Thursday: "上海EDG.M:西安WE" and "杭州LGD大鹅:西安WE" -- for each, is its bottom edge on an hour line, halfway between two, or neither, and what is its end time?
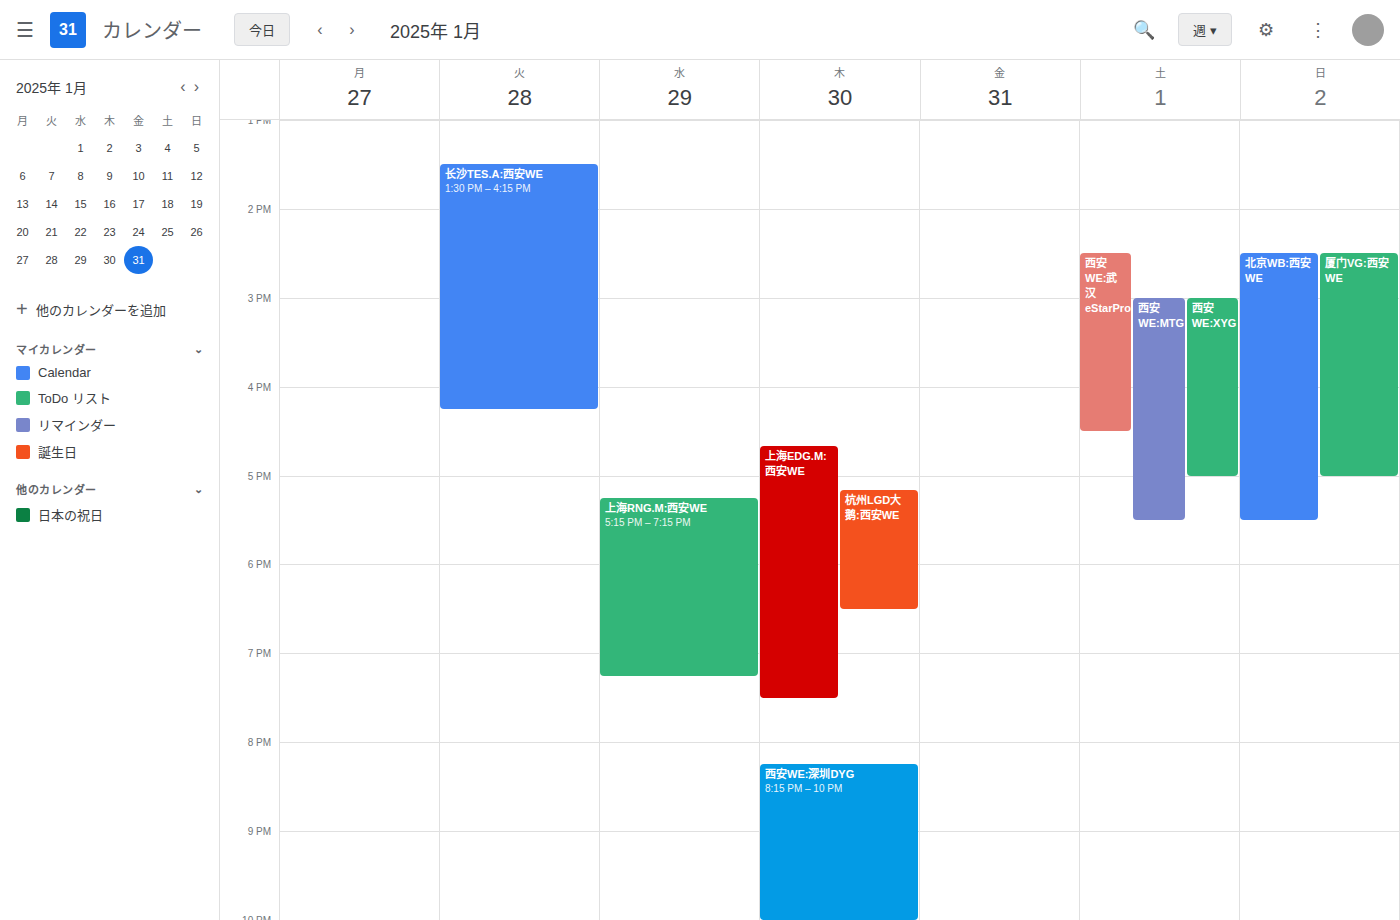
"上海EDG.M:西安WE": 7:30 PM, halfway between the 7 PM and 8 PM lines. "杭州LGD大鹅:西安WE": 6:30 PM, halfway between the 6 PM and 7 PM lines.